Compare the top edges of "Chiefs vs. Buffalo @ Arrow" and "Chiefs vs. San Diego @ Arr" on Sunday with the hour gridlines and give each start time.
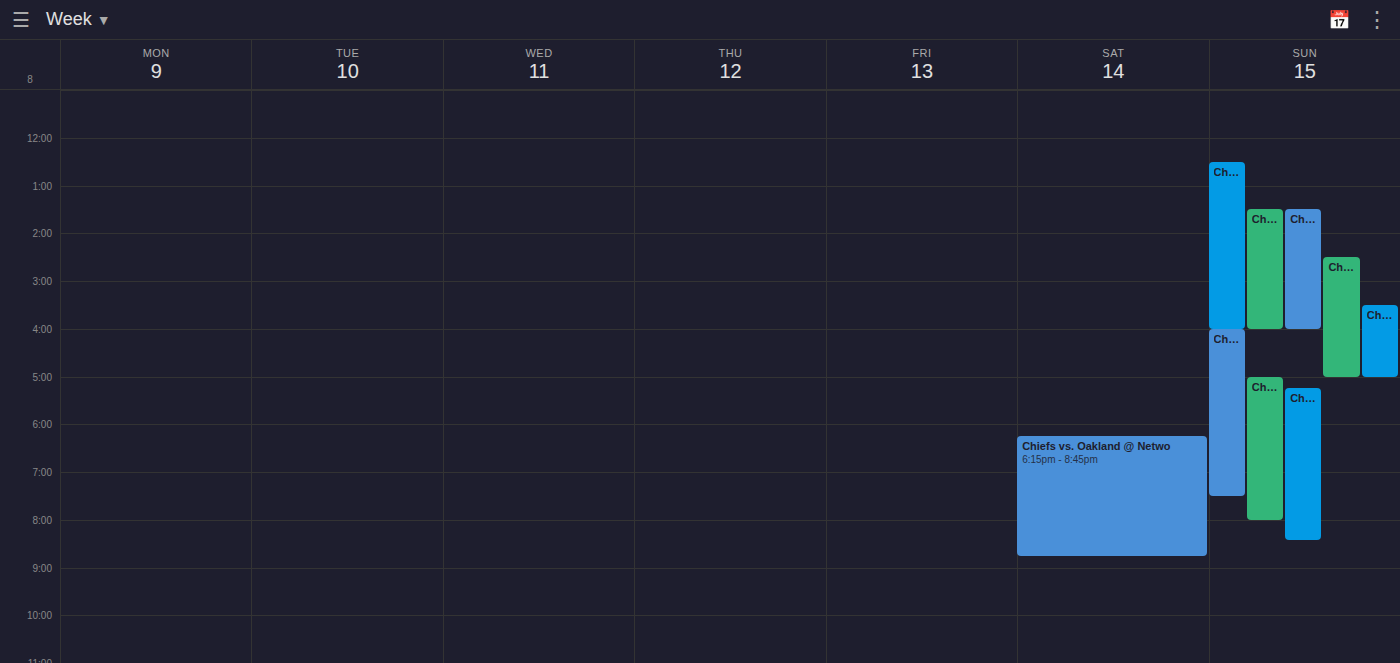
"Chiefs vs. Buffalo @ Arrow": 2:30 PM, halfway between the 2 PM and 3 PM lines. "Chiefs vs. San Diego @ Arr": 3:30 PM, halfway between the 3 PM and 4 PM lines.